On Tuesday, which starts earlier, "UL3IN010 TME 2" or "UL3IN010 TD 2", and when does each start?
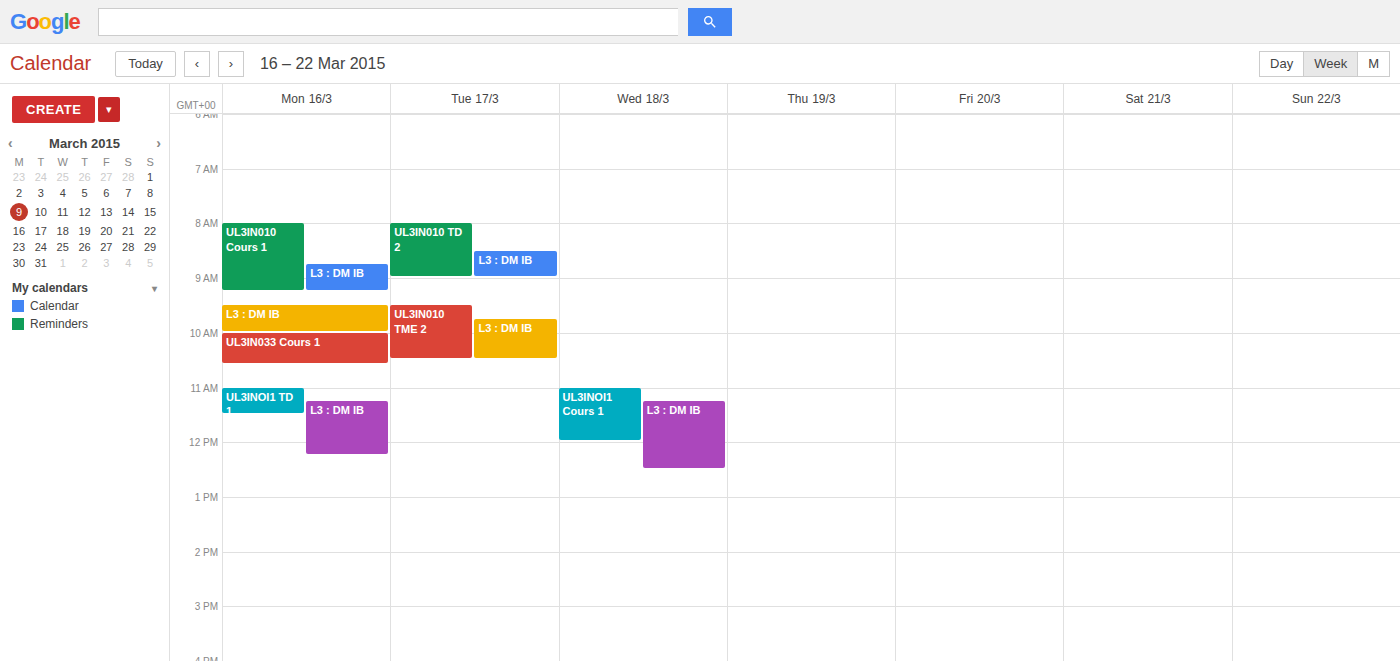
"UL3IN010 TD 2" 8:00 AM; "UL3IN010 TME 2" 9:30 AM.